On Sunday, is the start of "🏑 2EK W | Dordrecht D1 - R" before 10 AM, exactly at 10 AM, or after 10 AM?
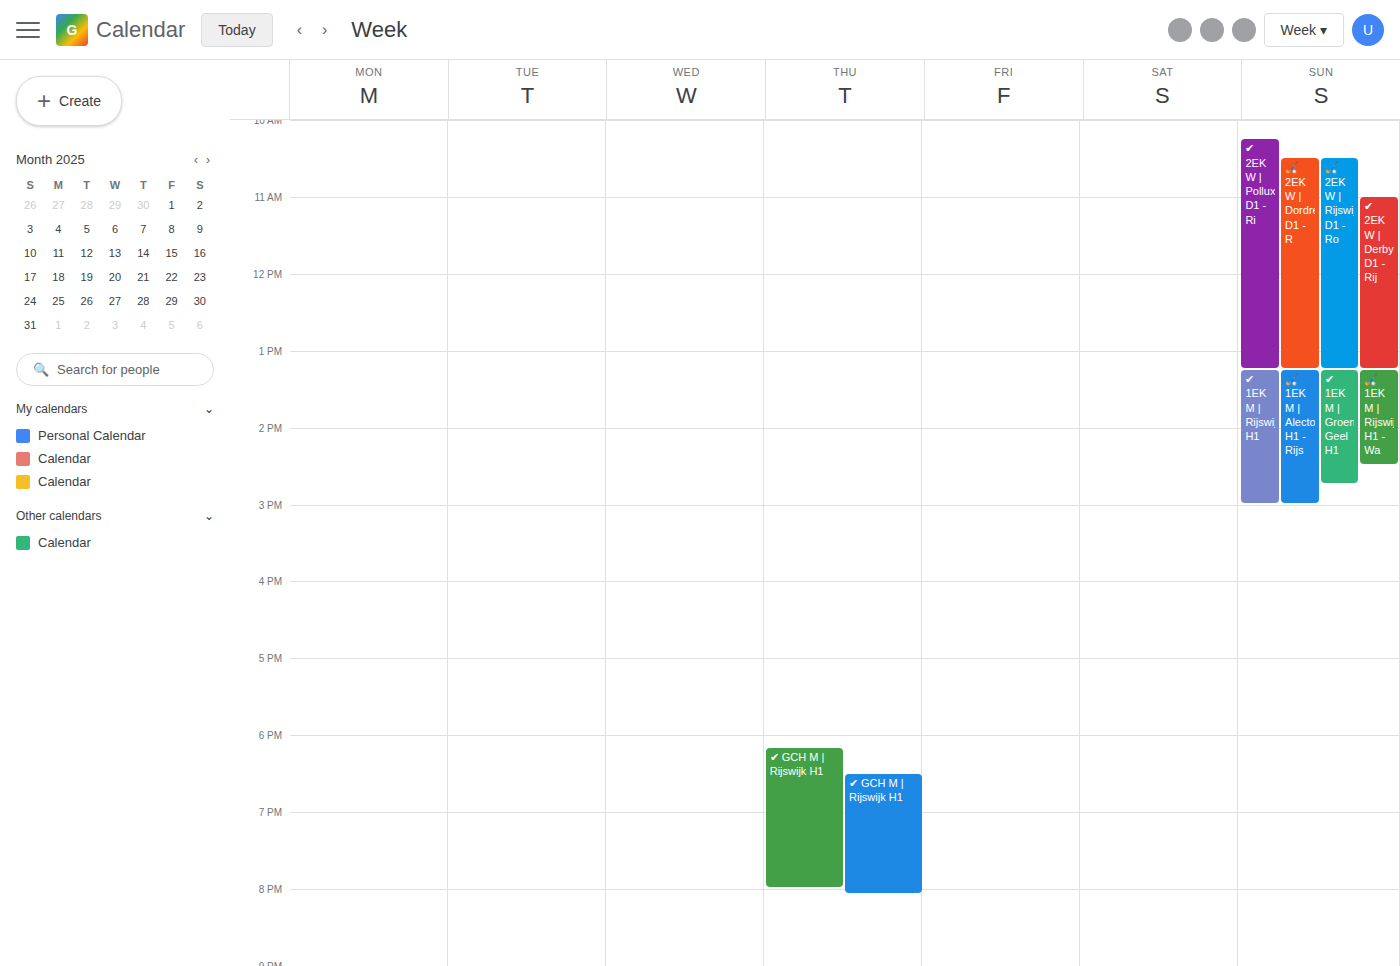
10:30 AM -- after 10 AM, 30 minutes below the 10 AM line.